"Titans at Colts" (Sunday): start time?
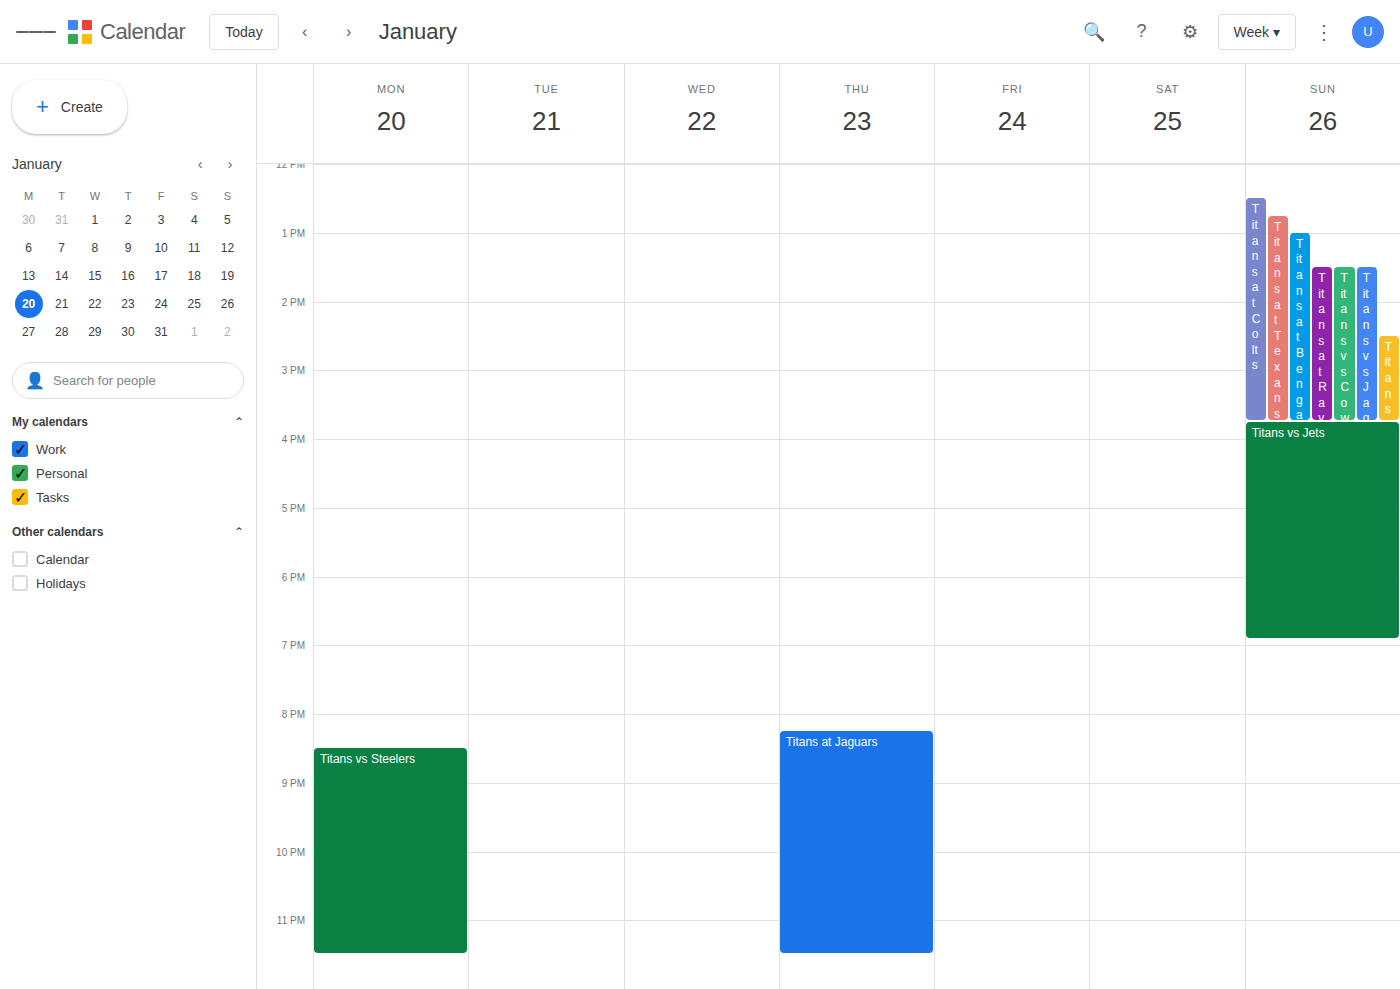
12:30 PM